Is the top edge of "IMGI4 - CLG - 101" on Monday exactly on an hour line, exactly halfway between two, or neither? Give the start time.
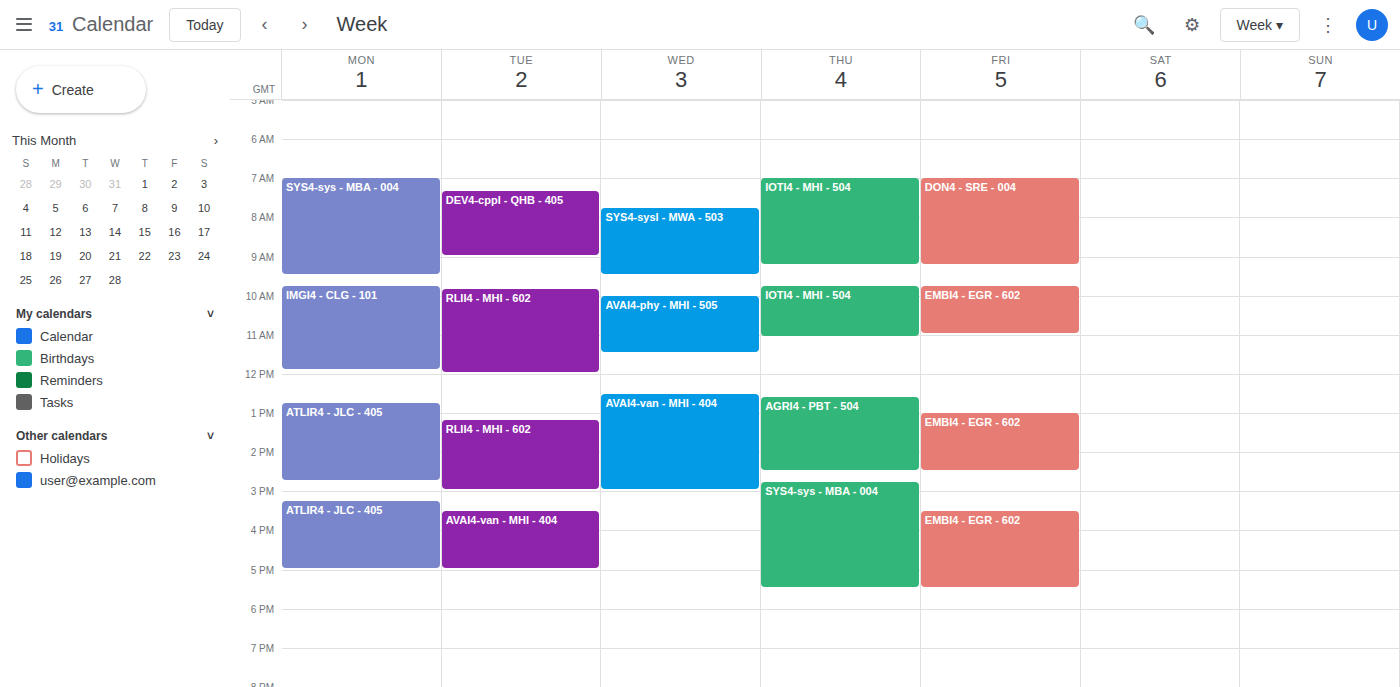
9:45 AM -- neither: three quarters of the way from the 9 AM line to the 10 AM line.